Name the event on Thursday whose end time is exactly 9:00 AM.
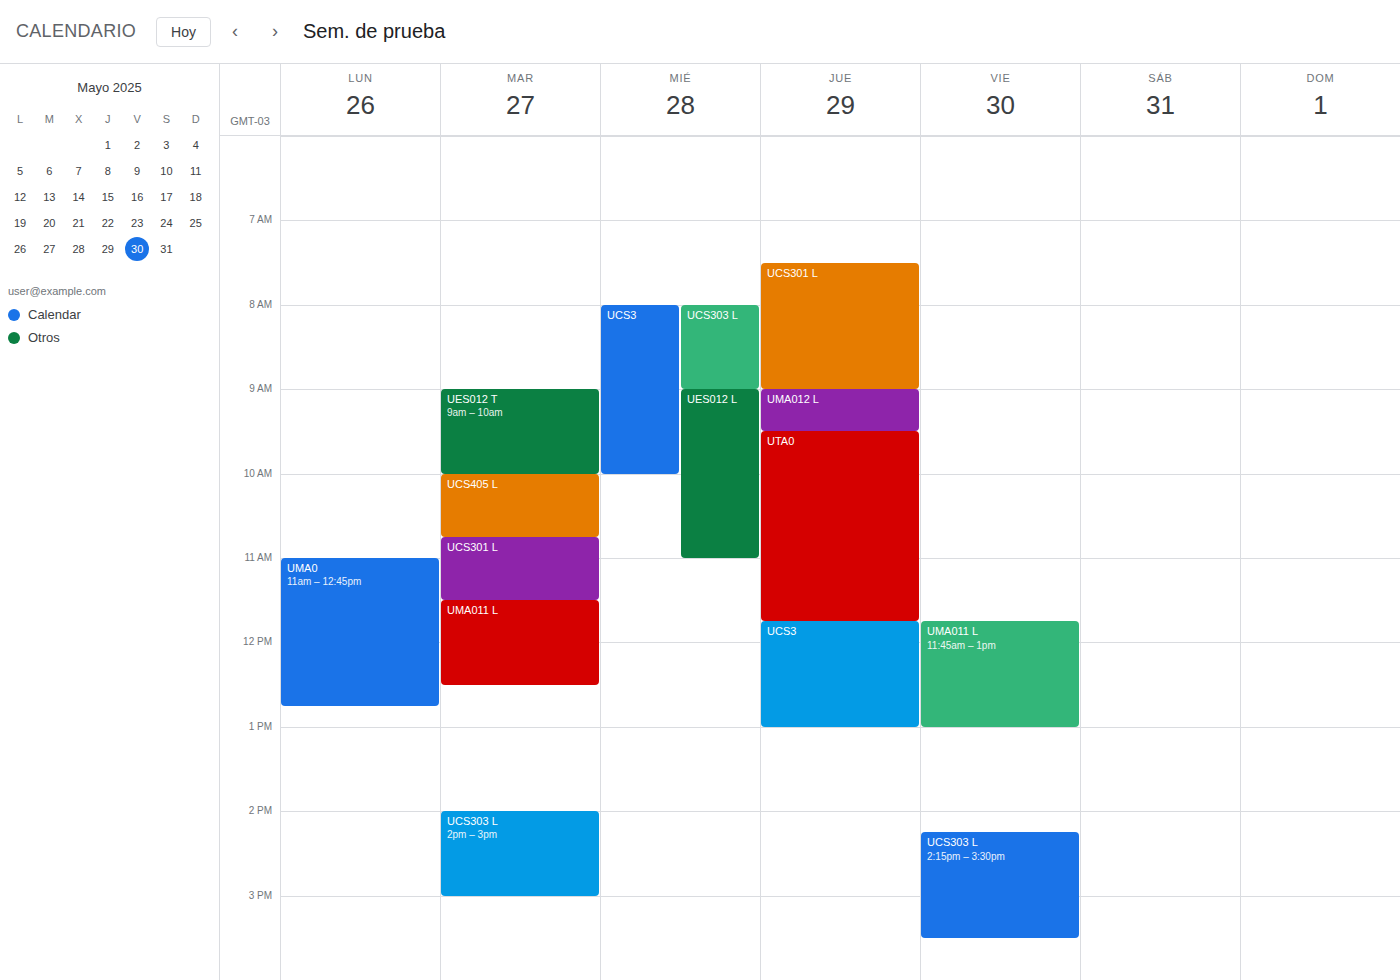
"UCS301 L"